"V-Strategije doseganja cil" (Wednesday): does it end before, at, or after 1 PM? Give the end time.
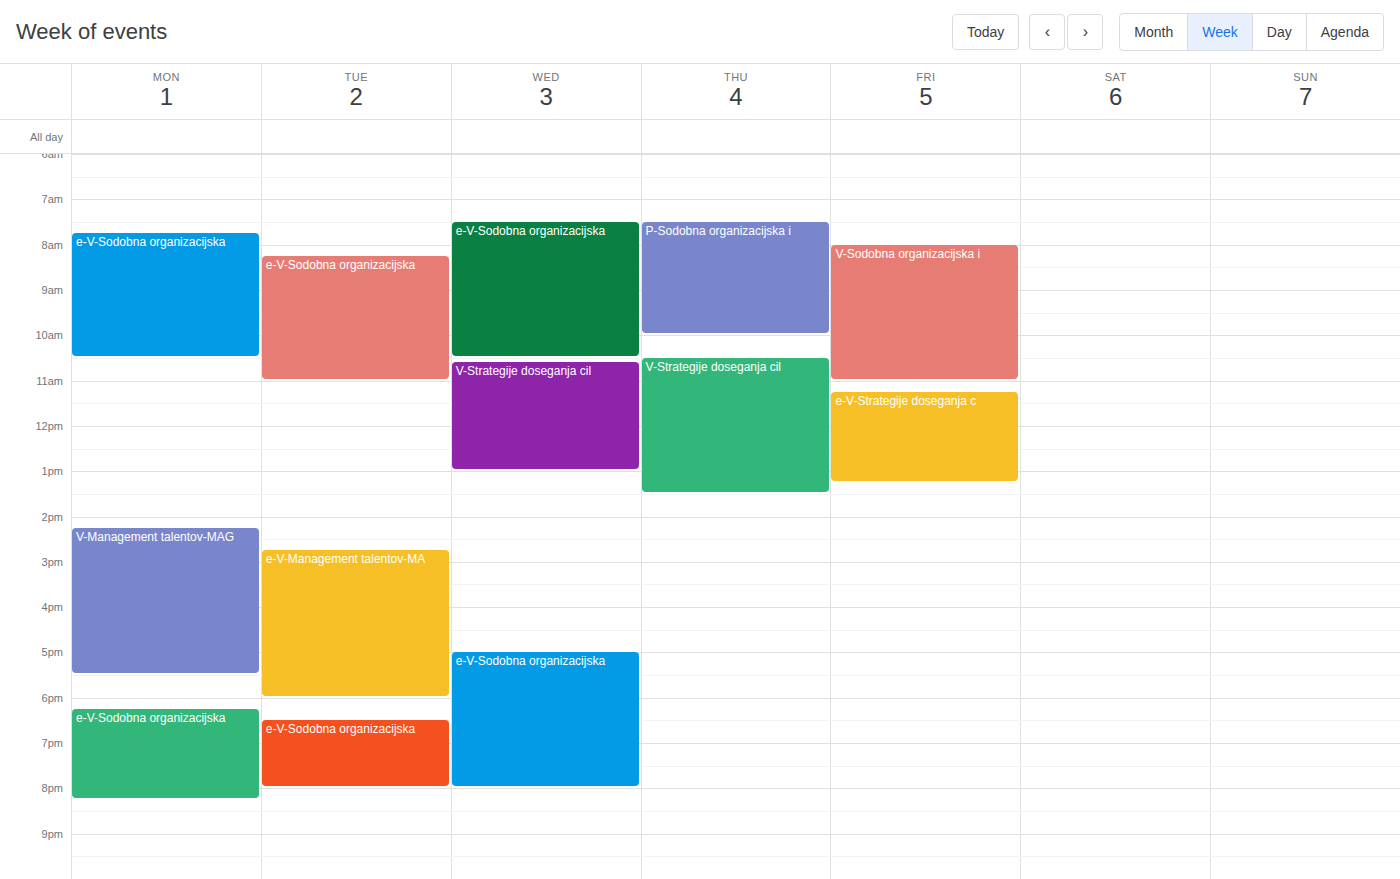
1:00 PM -- exactly at 1 PM, on the 1 PM line.